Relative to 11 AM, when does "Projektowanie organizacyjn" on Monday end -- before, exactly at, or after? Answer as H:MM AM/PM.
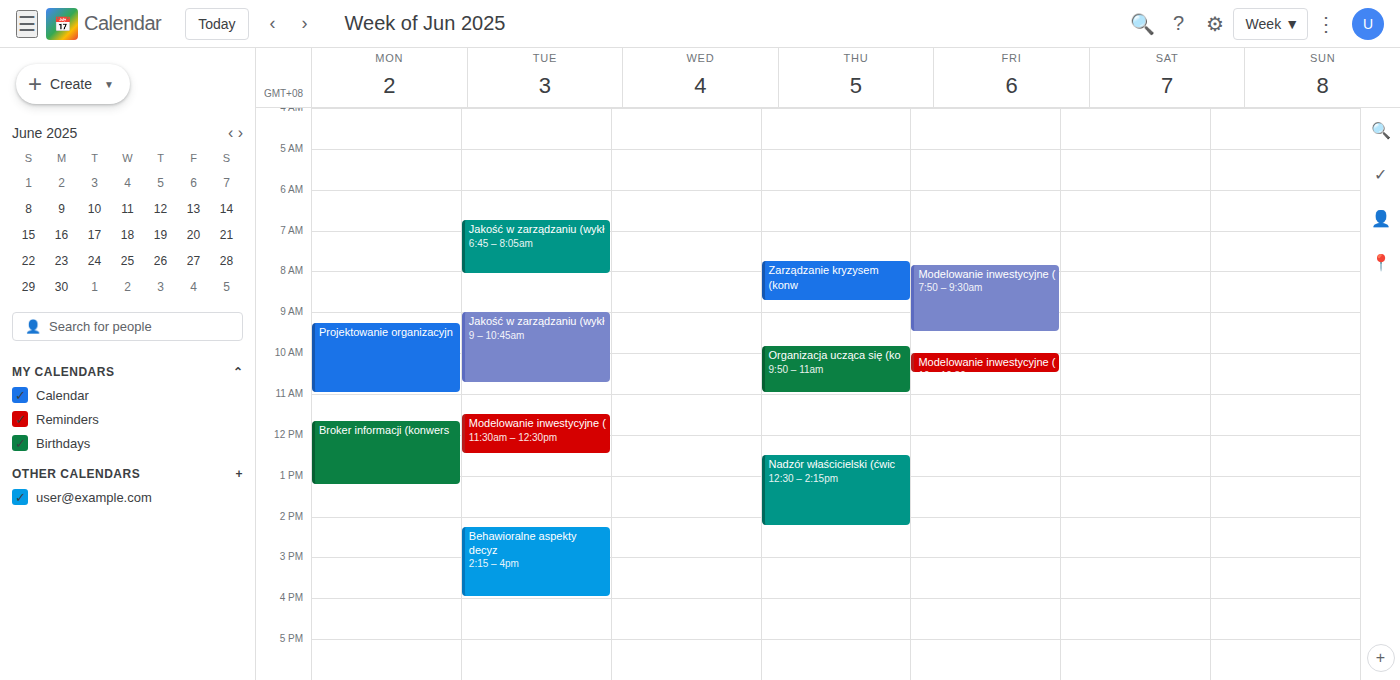
11:00 AM -- exactly at 11 AM, on the 11 AM line.